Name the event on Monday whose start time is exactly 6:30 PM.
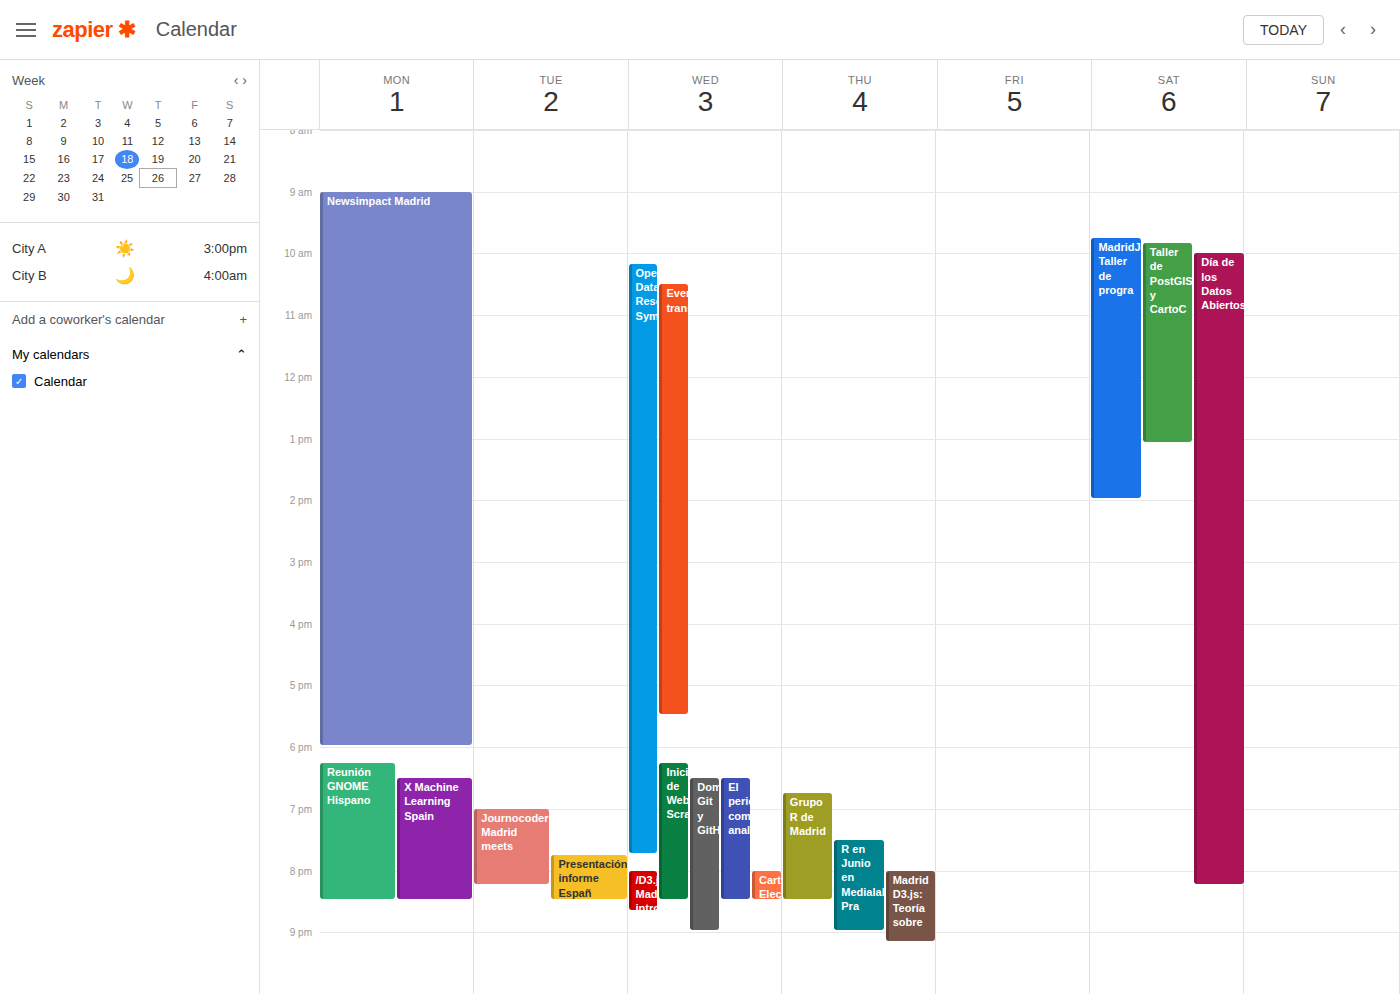
"X Machine Learning Spain"